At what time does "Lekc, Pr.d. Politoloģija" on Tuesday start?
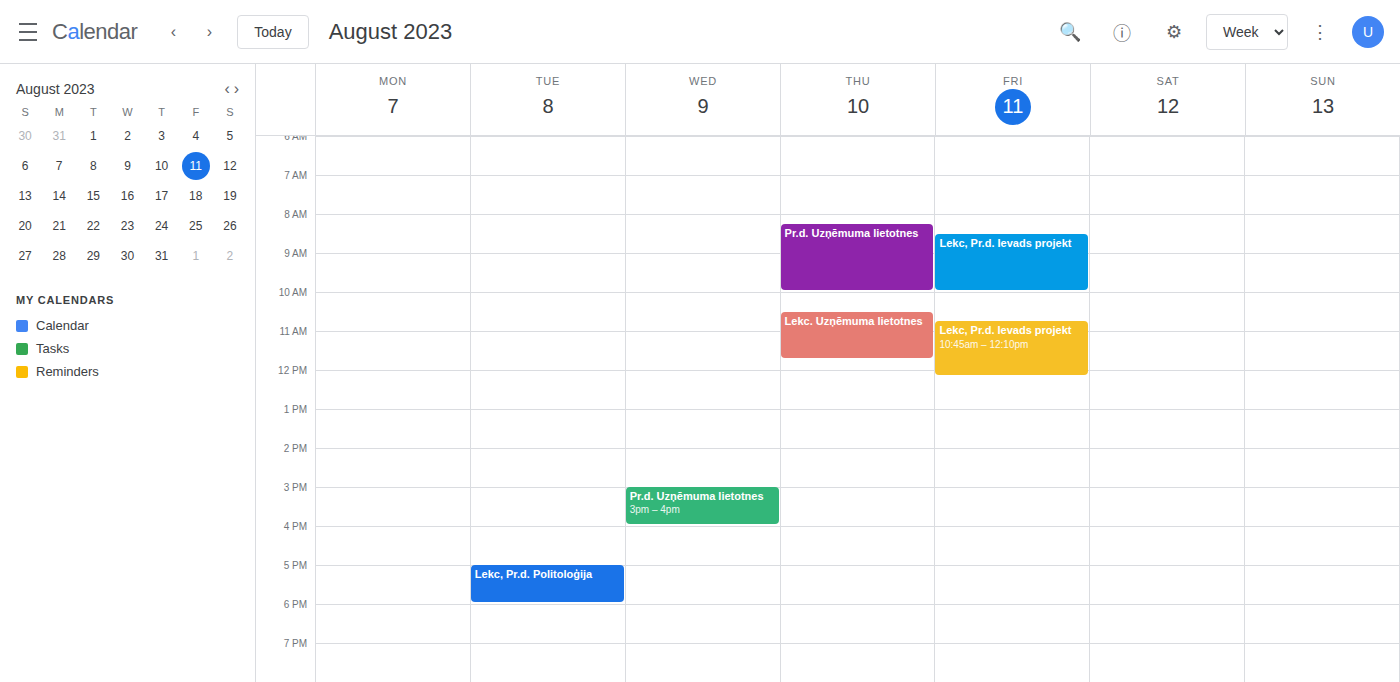
5:00 PM